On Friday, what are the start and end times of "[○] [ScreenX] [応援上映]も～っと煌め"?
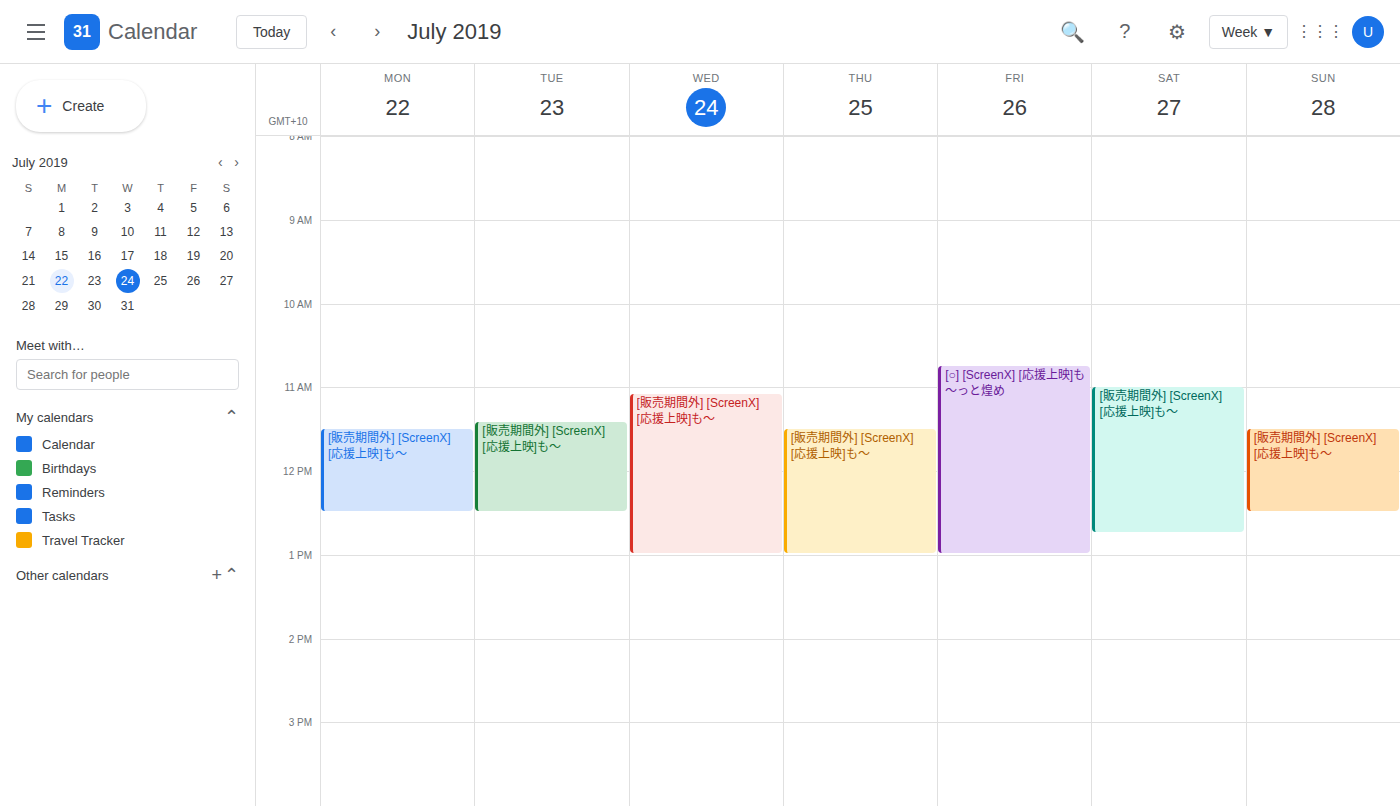
10:45 AM to 1:00 PM